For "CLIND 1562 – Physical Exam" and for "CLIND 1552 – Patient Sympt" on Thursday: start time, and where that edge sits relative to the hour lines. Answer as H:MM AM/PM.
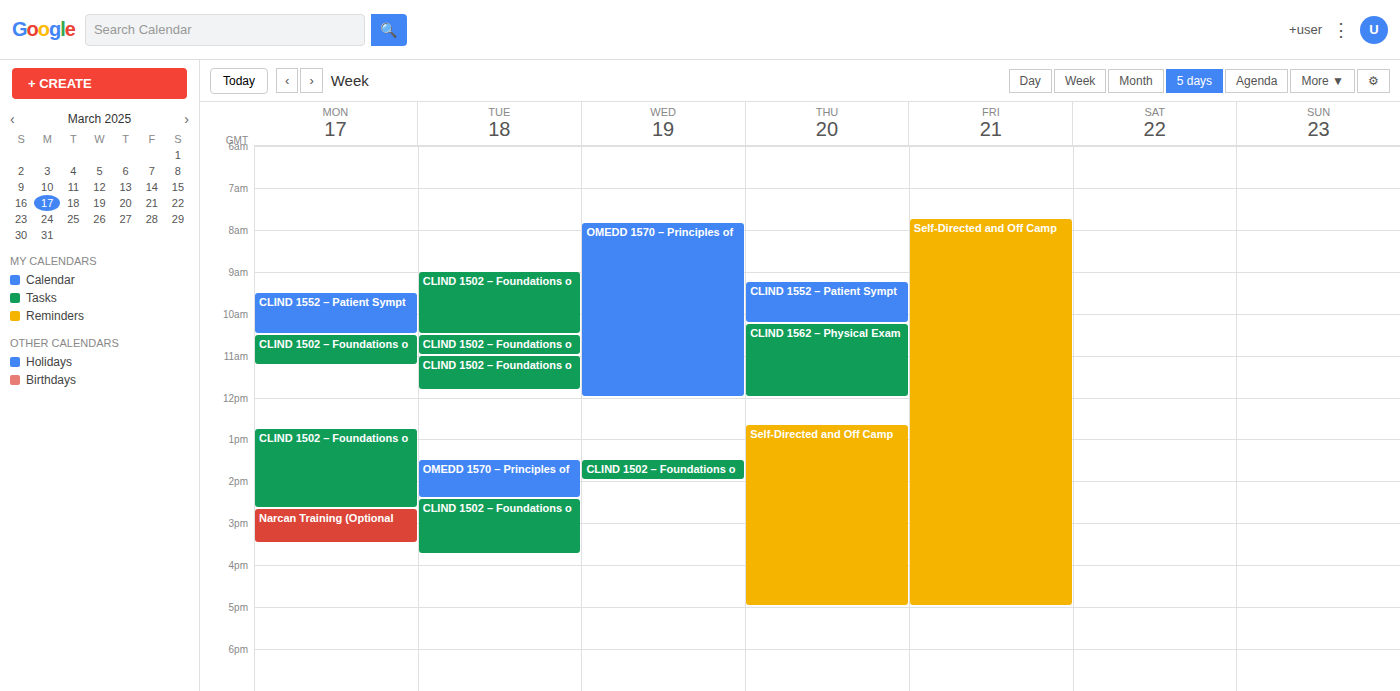
"CLIND 1562 – Physical Exam": 10:15 AM, neither: a quarter of the way from the 10 AM line to the 11 AM line. "CLIND 1552 – Patient Sympt": 9:15 AM, neither: a quarter of the way from the 9 AM line to the 10 AM line.